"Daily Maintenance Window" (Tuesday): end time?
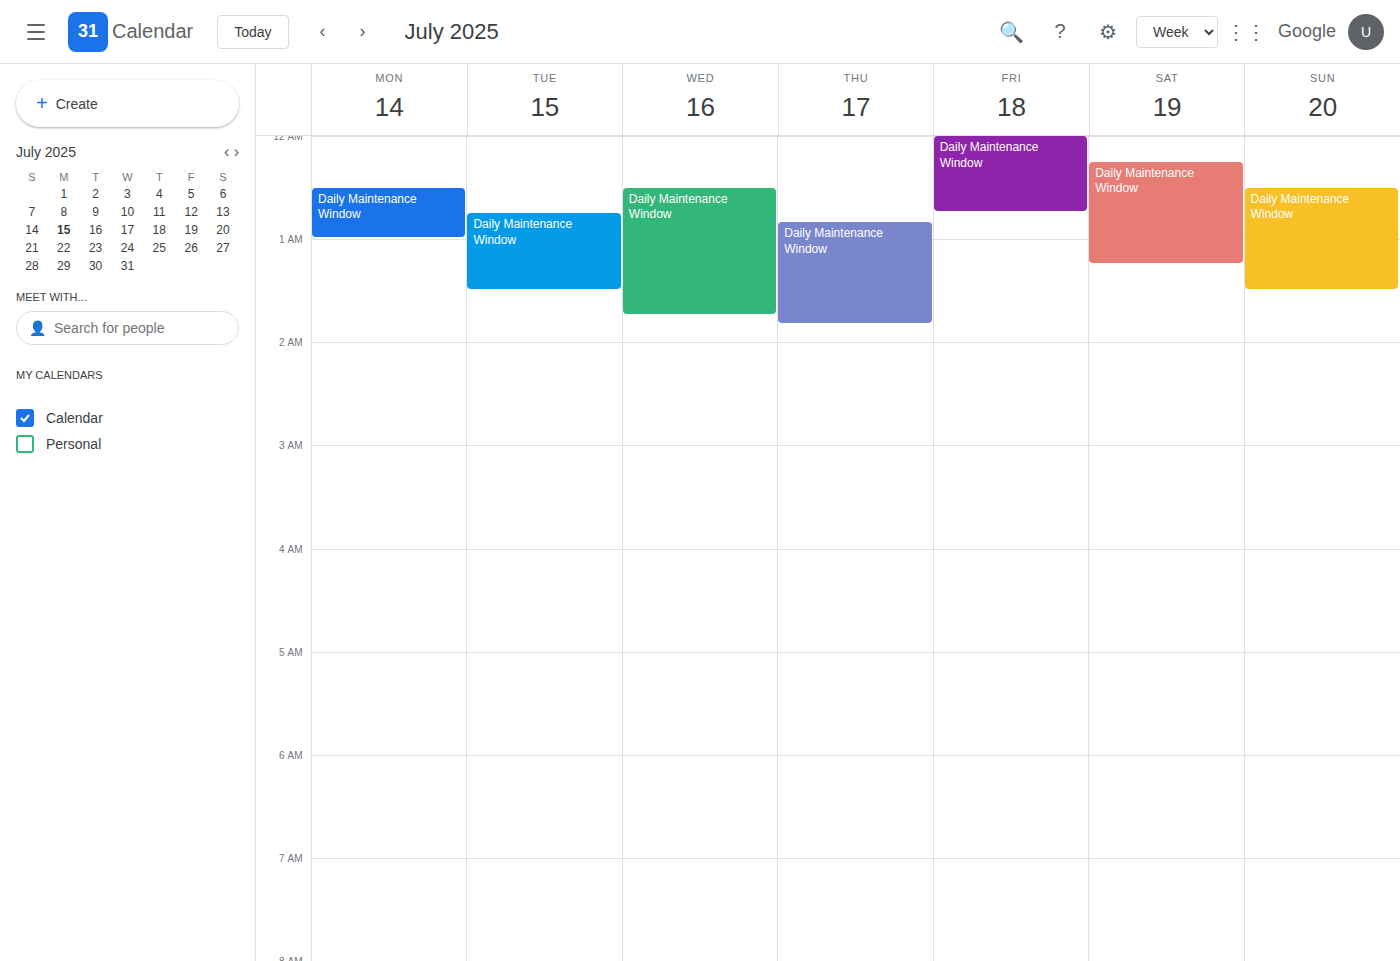
01:30